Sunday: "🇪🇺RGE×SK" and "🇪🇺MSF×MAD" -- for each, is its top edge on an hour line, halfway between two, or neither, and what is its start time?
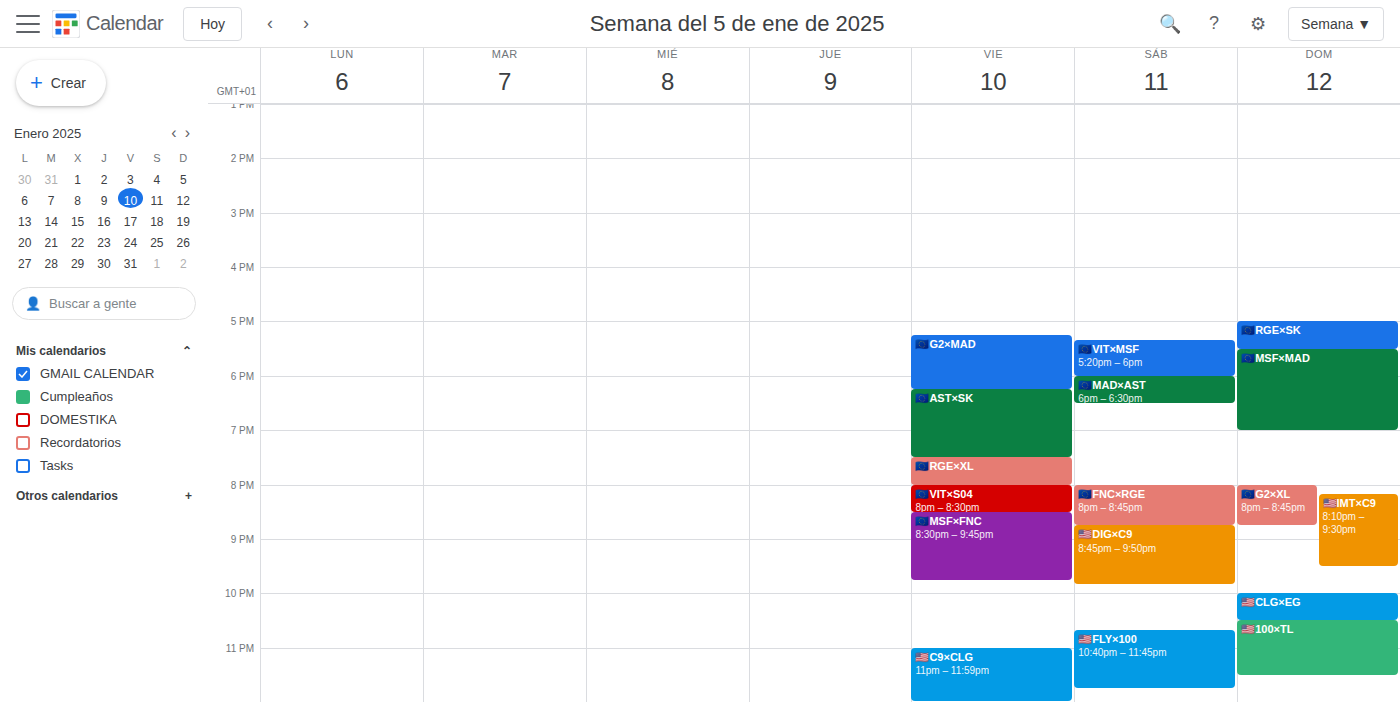
"🇪🇺RGE×SK": 5:00 PM, exactly on the 5 PM line. "🇪🇺MSF×MAD": 5:30 PM, halfway between the 5 PM and 6 PM lines.